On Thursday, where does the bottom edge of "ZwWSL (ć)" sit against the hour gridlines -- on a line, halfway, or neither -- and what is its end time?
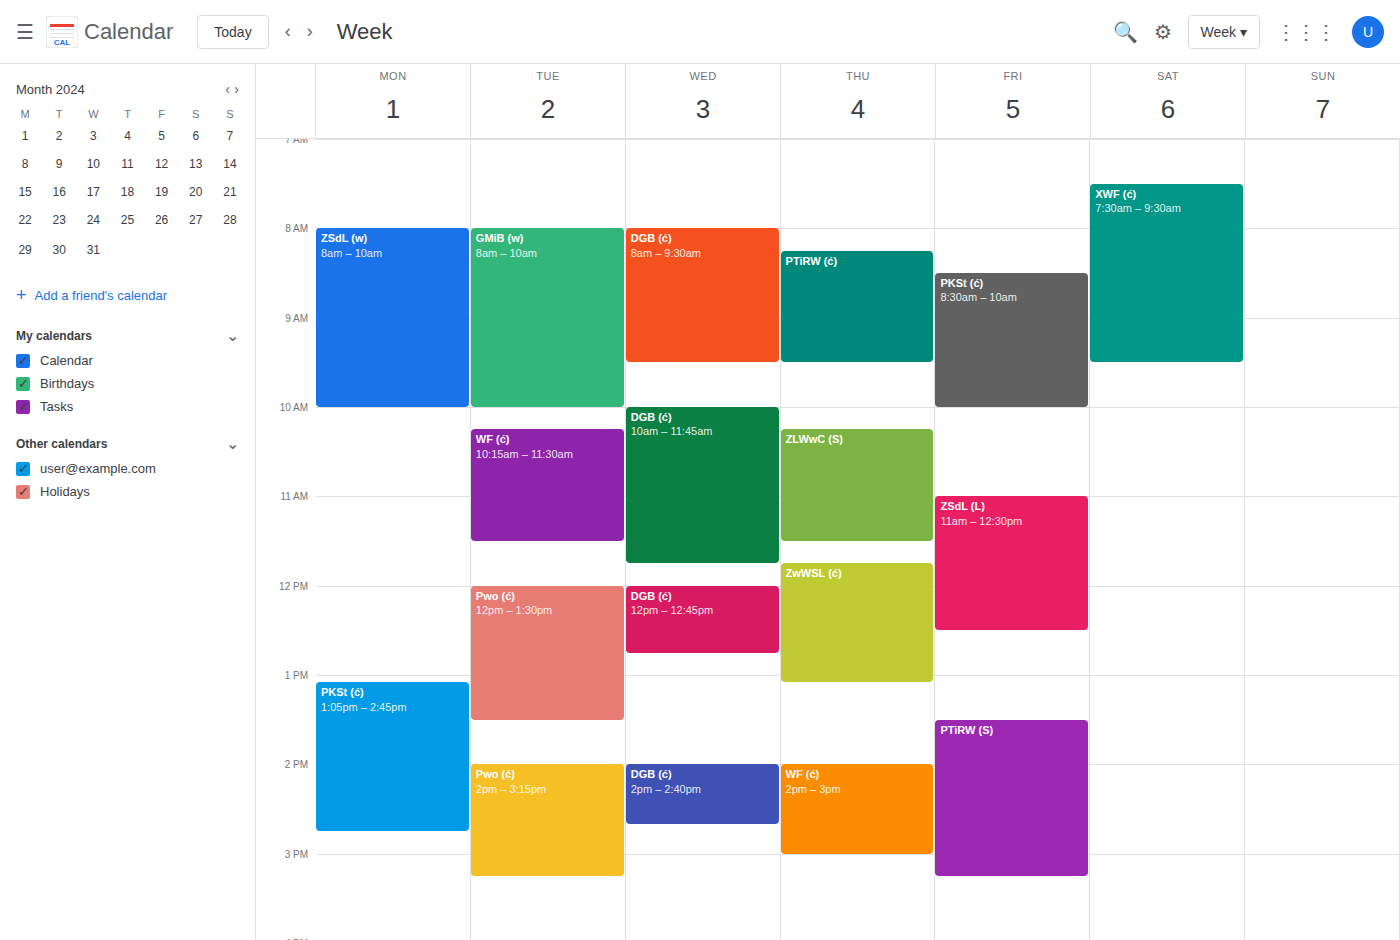
1:05 PM -- neither: 5 minutes below the 1 PM line and 55 minutes above the 2 PM line.